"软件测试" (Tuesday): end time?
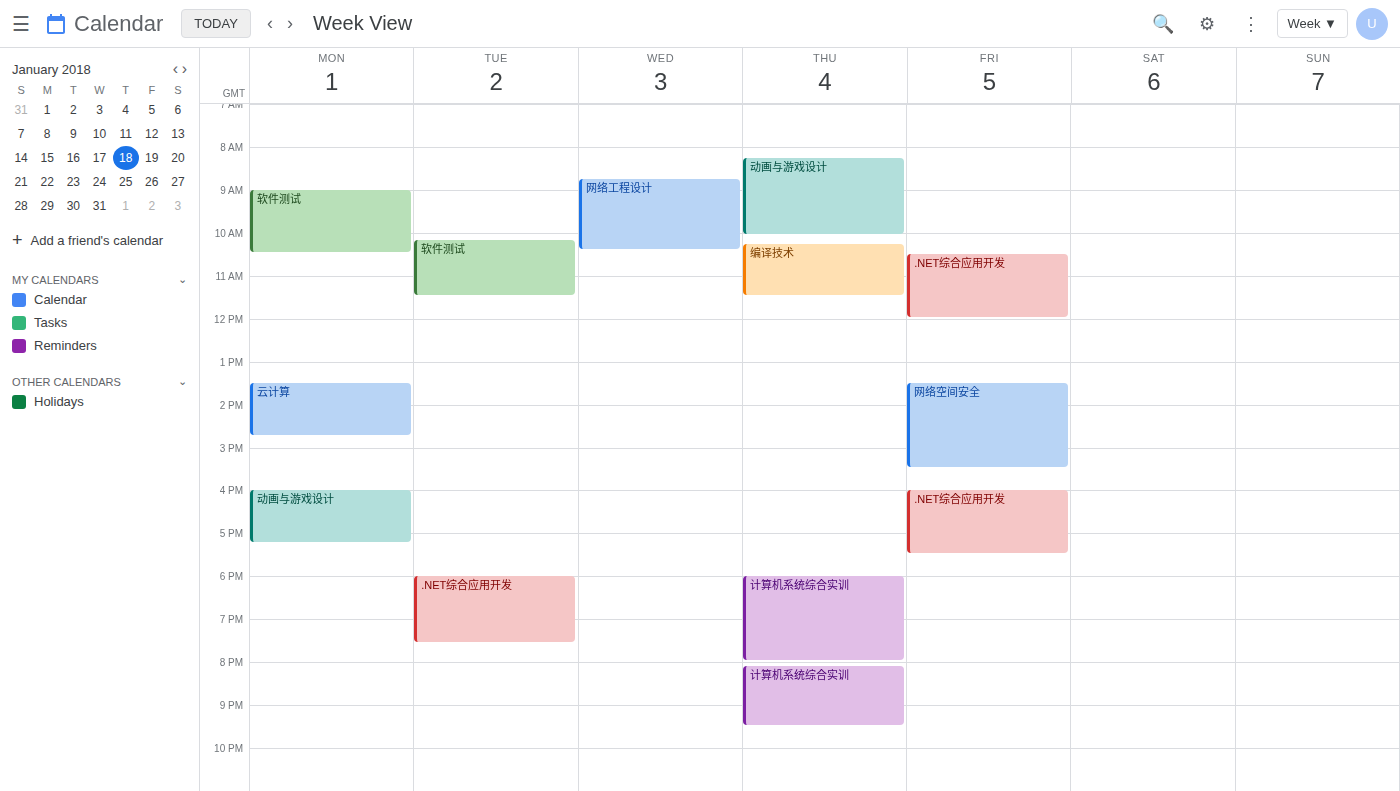
11:30 AM